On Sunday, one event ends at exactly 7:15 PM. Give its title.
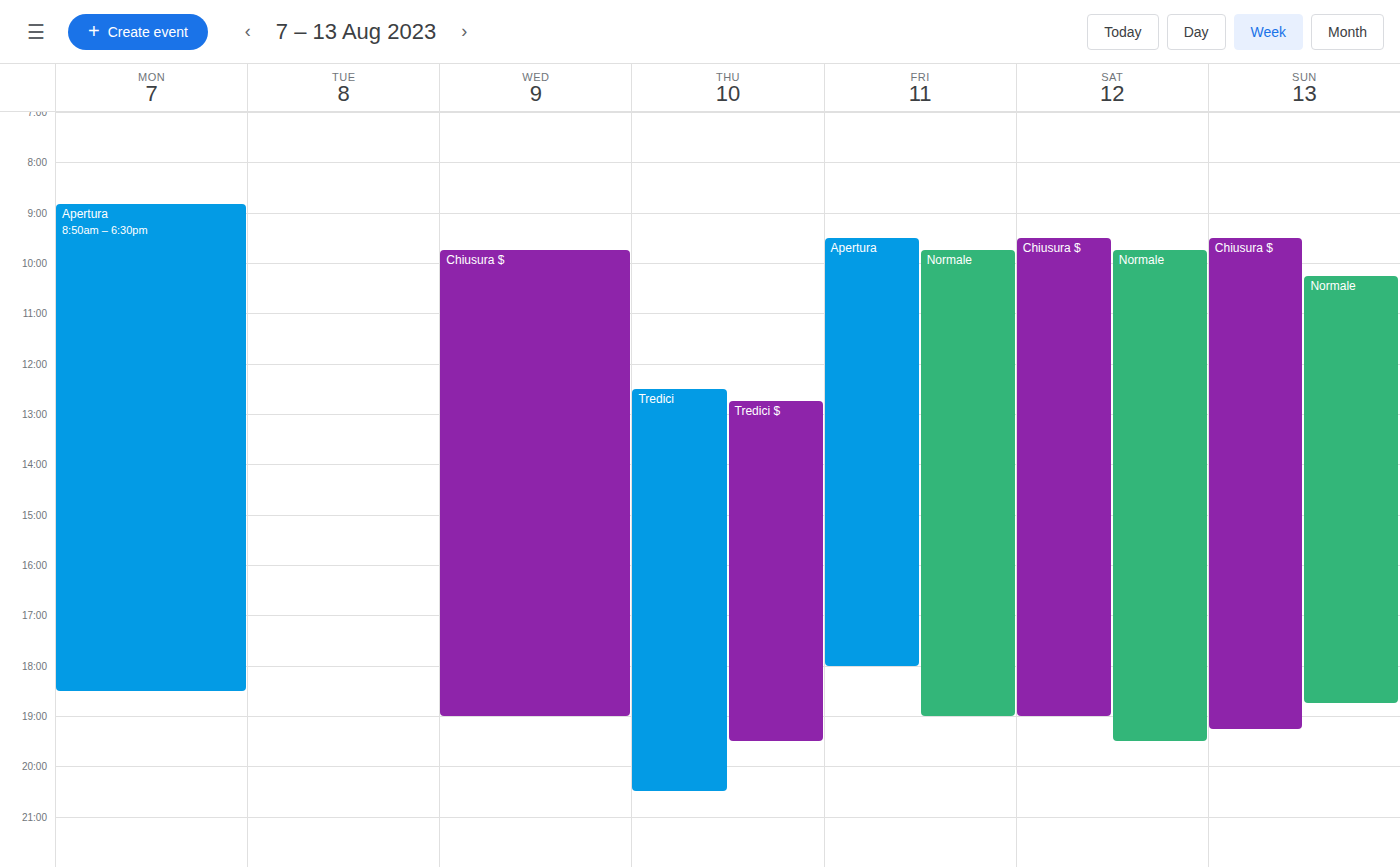
"Chiusura $"